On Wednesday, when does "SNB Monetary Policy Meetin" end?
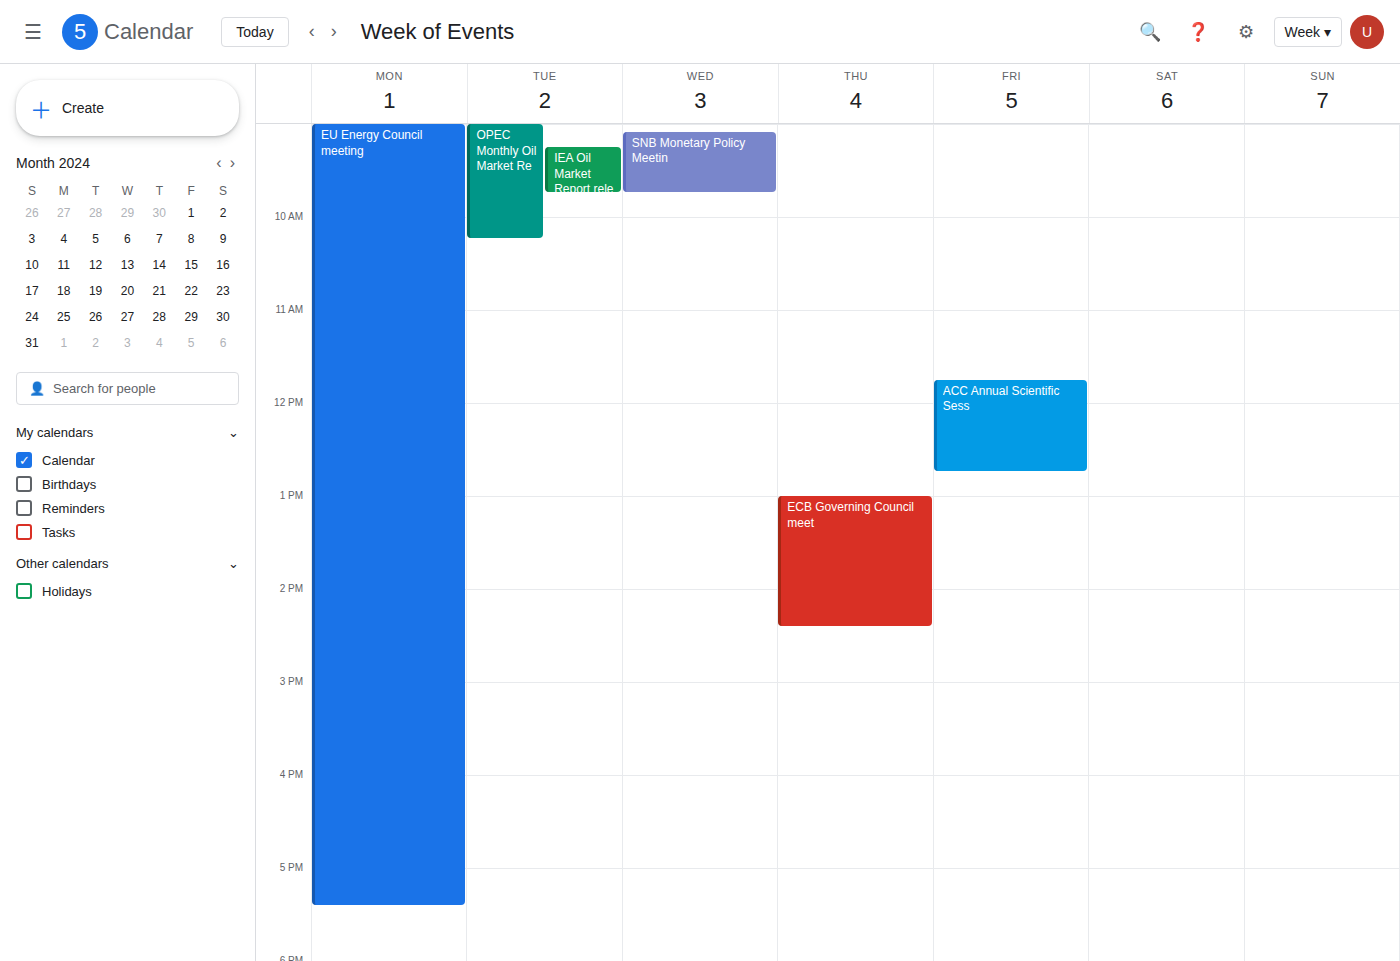
09:45